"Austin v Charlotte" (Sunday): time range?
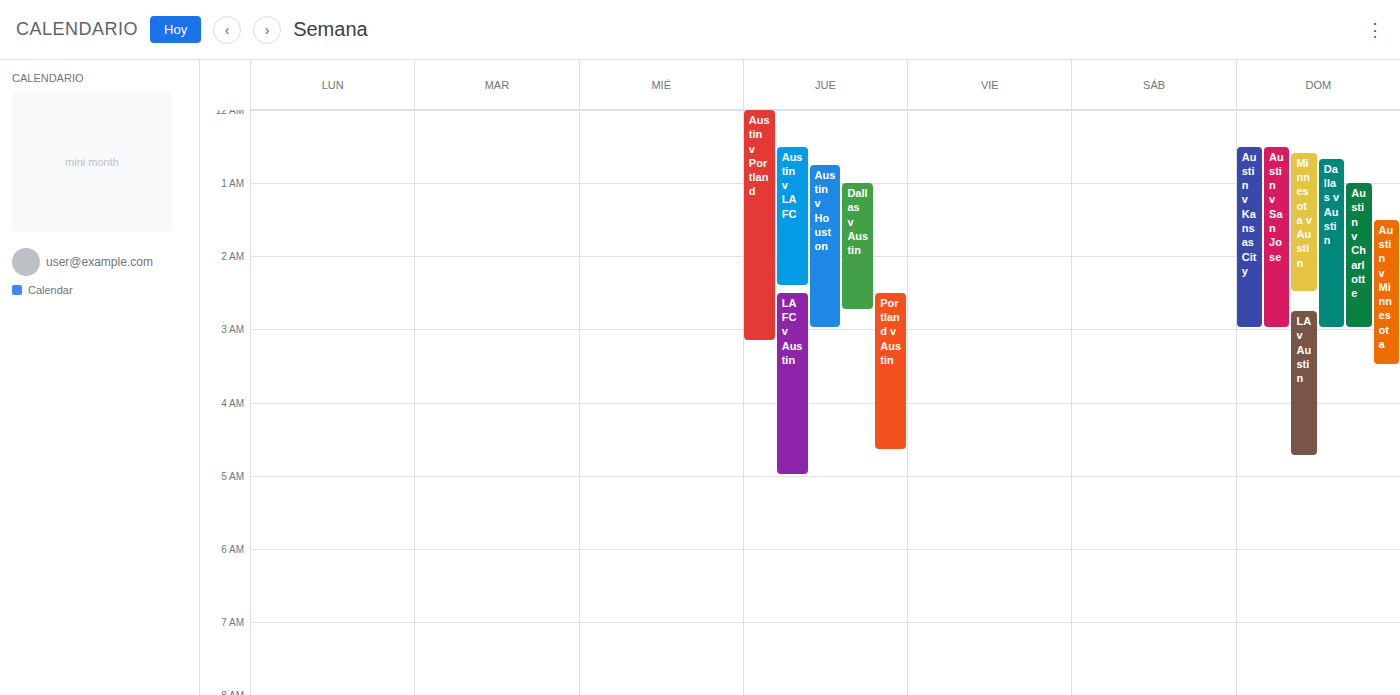
1:00 AM to 3:00 AM